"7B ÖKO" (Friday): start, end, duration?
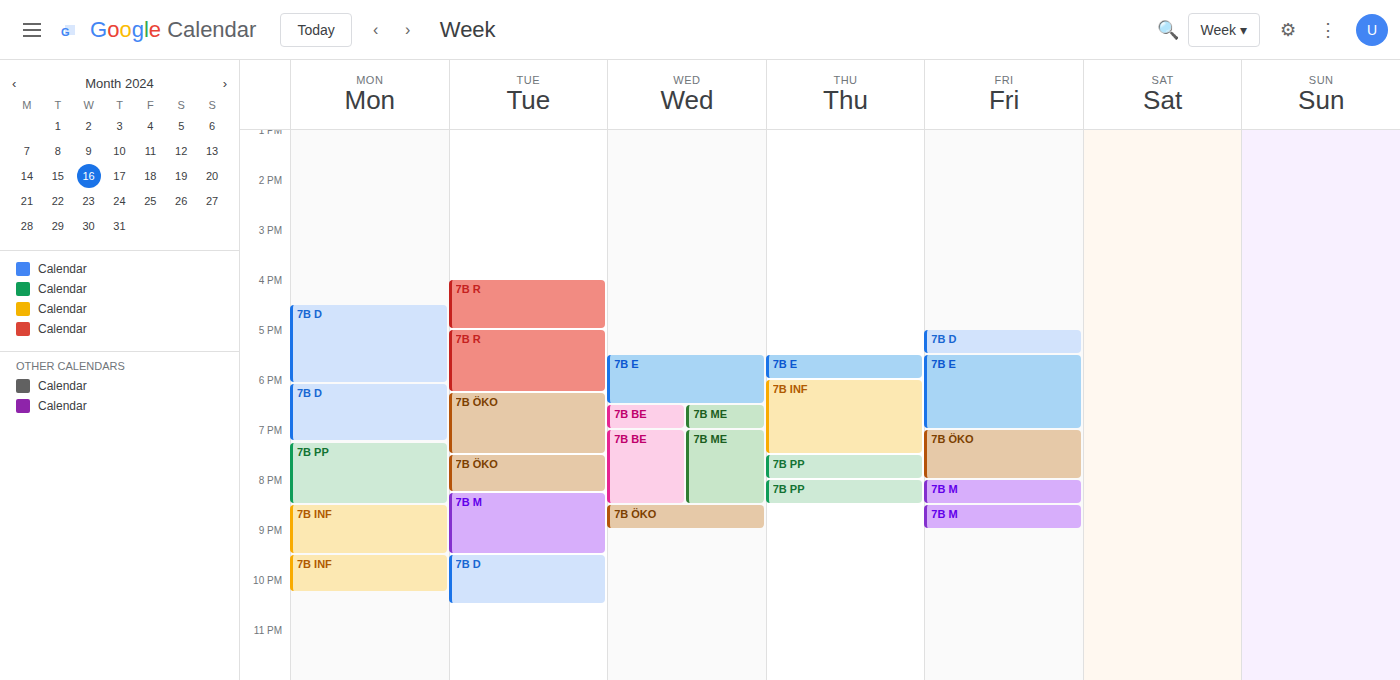
19:00 to 20:00, 1 hour